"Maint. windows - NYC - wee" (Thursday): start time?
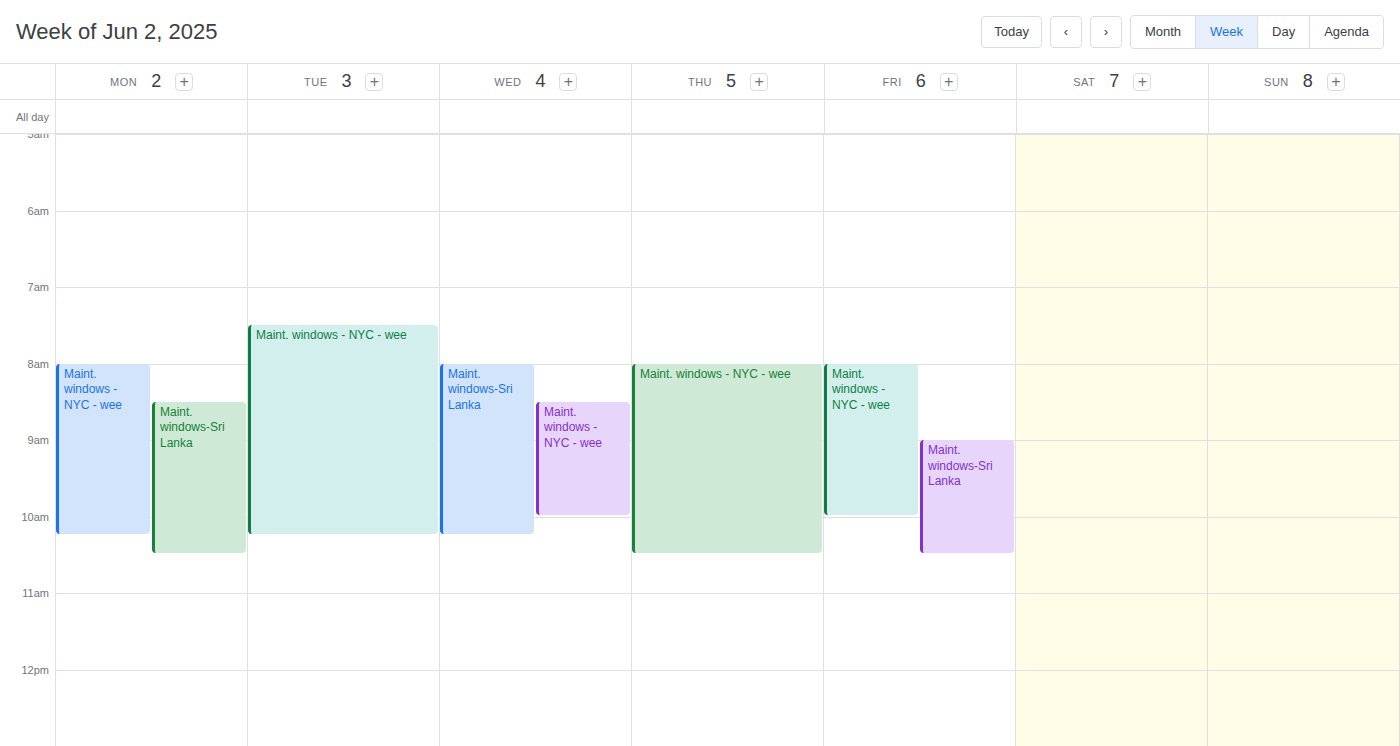
8:00 AM